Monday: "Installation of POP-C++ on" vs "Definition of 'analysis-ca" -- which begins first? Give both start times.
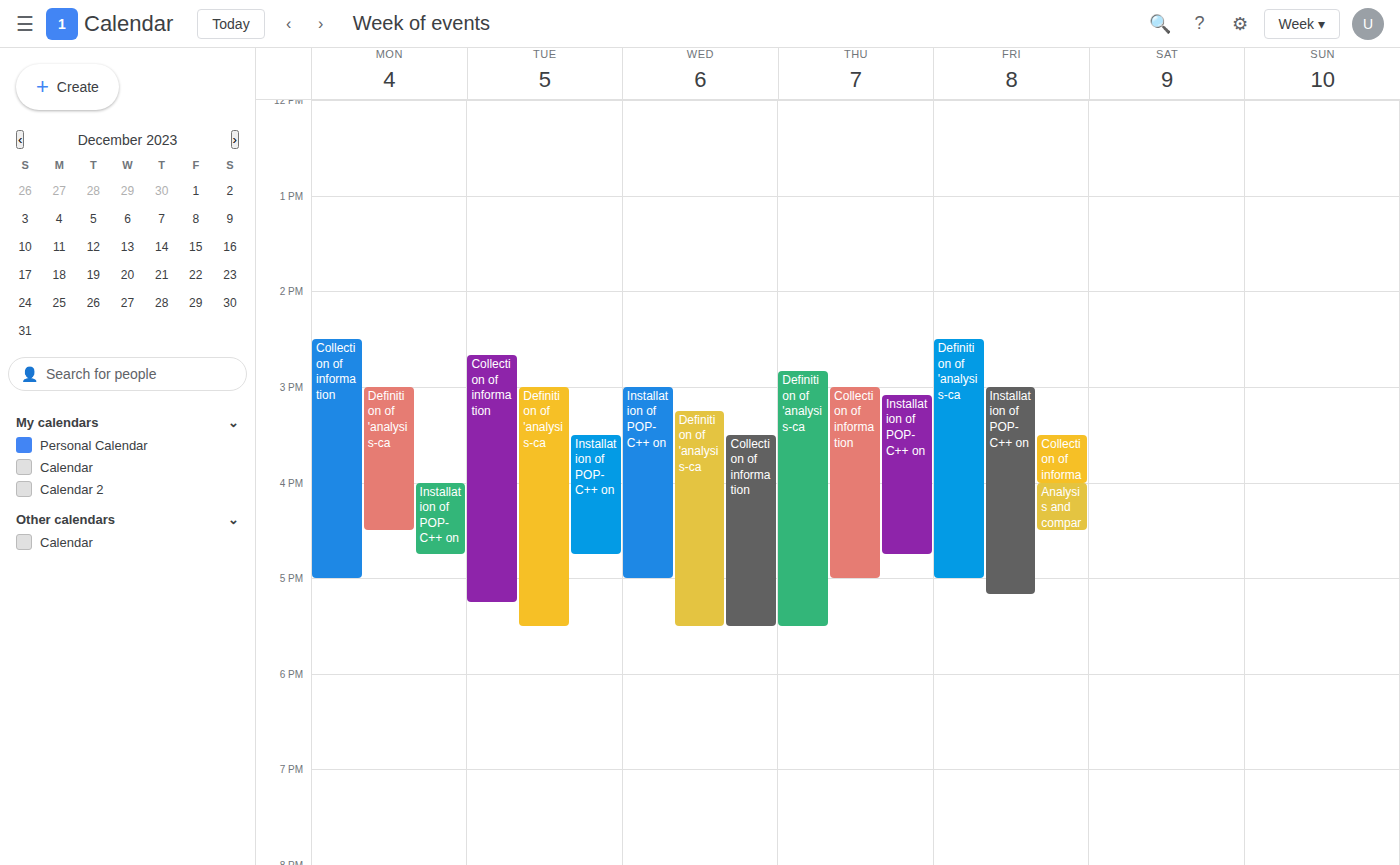
"Definition of 'analysis-ca" 3:00 PM; "Installation of POP-C++ on" 4:00 PM.